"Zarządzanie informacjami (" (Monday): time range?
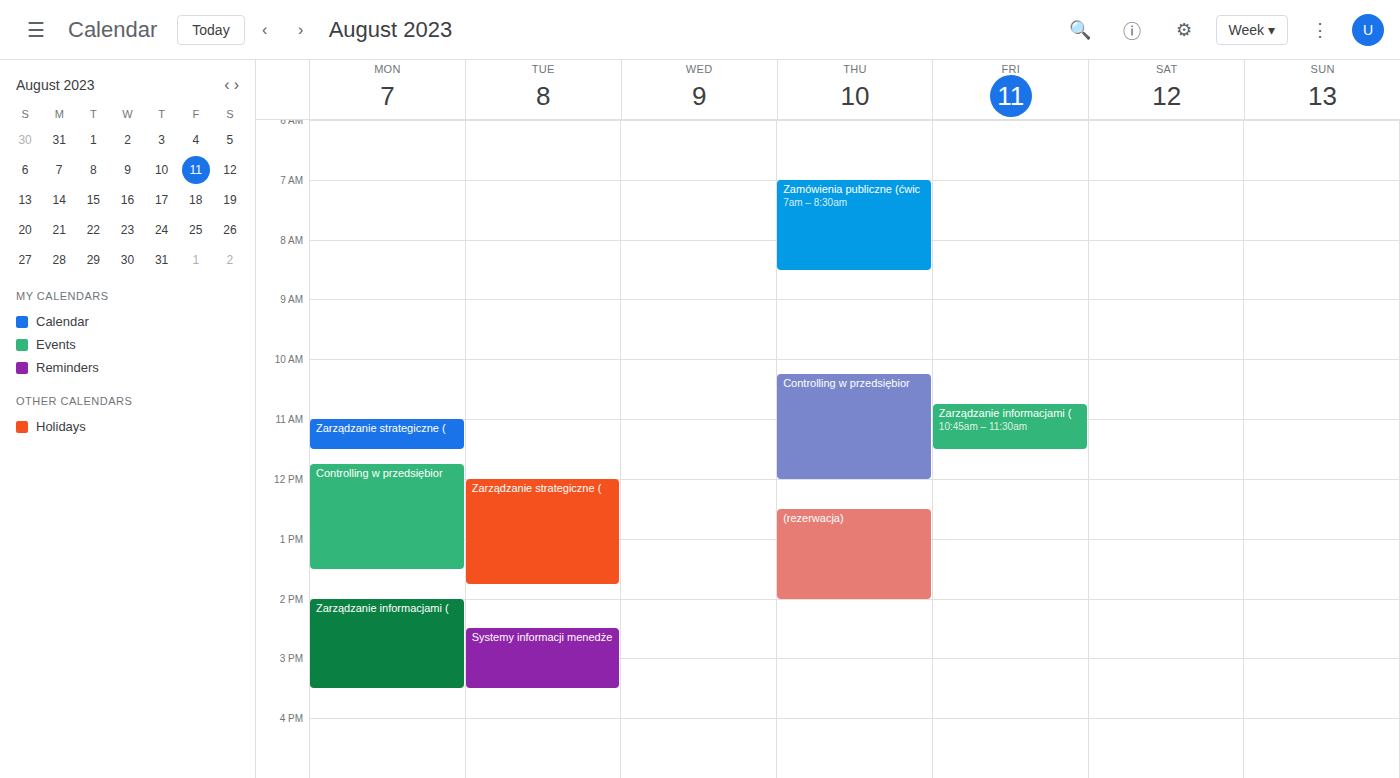
14:00 to 15:30